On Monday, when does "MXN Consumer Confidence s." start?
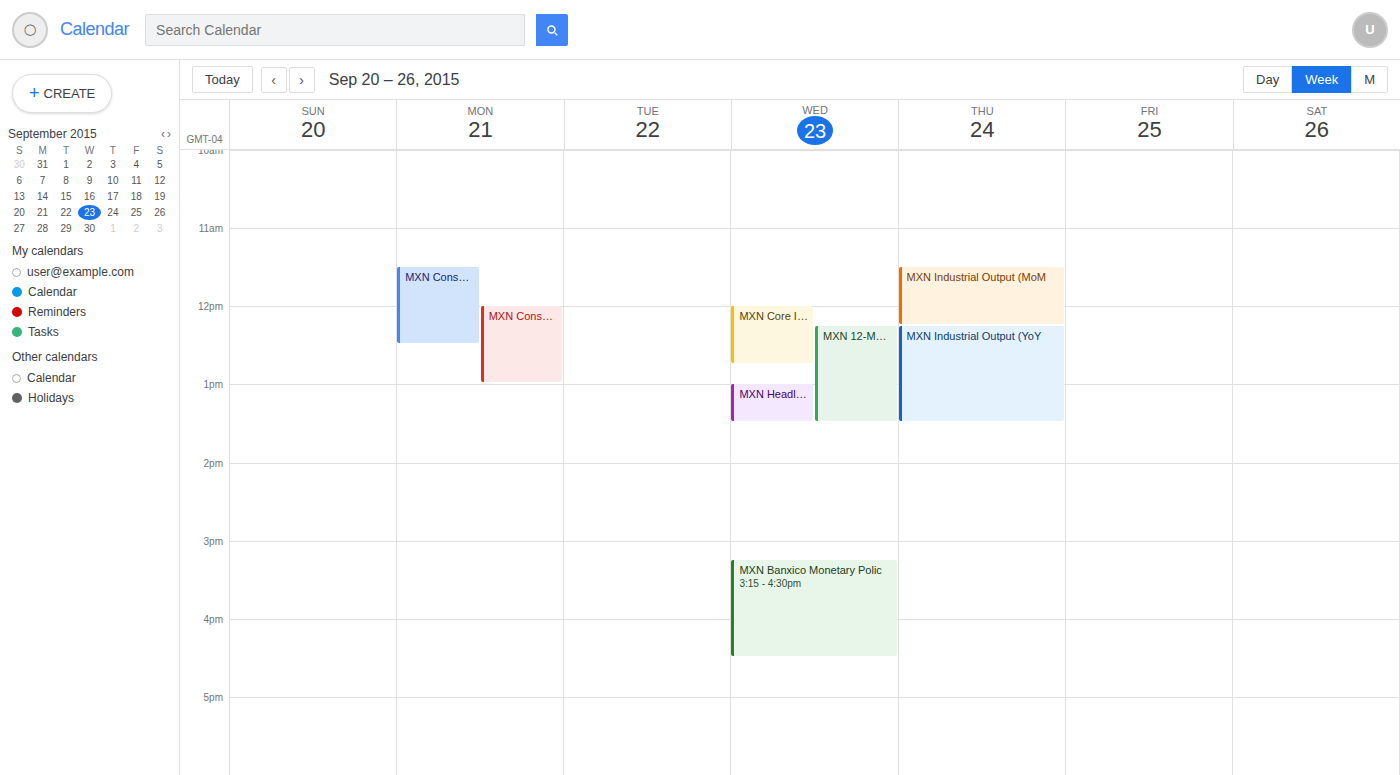
11:30 AM